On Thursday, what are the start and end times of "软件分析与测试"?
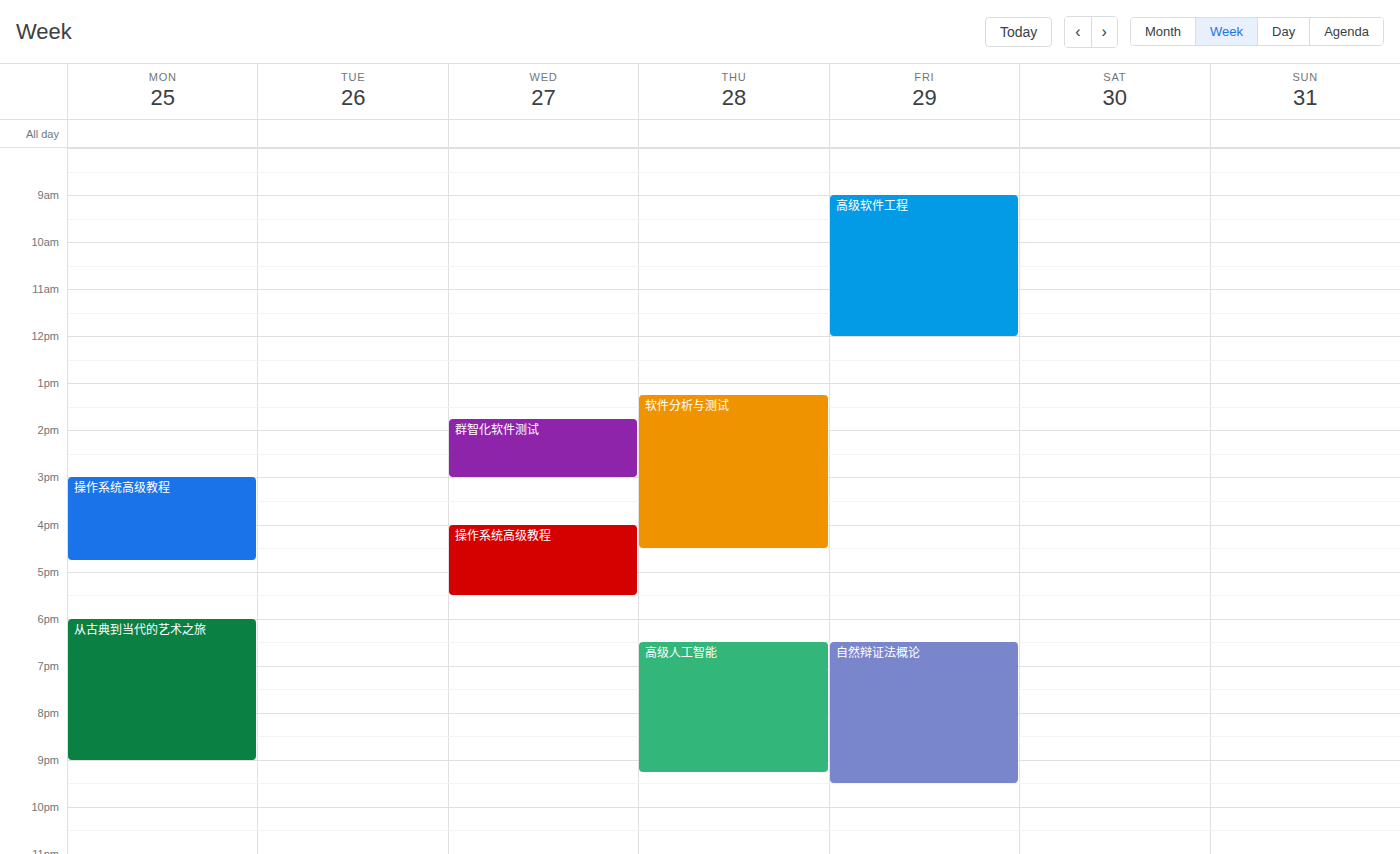
1:15 PM to 4:30 PM